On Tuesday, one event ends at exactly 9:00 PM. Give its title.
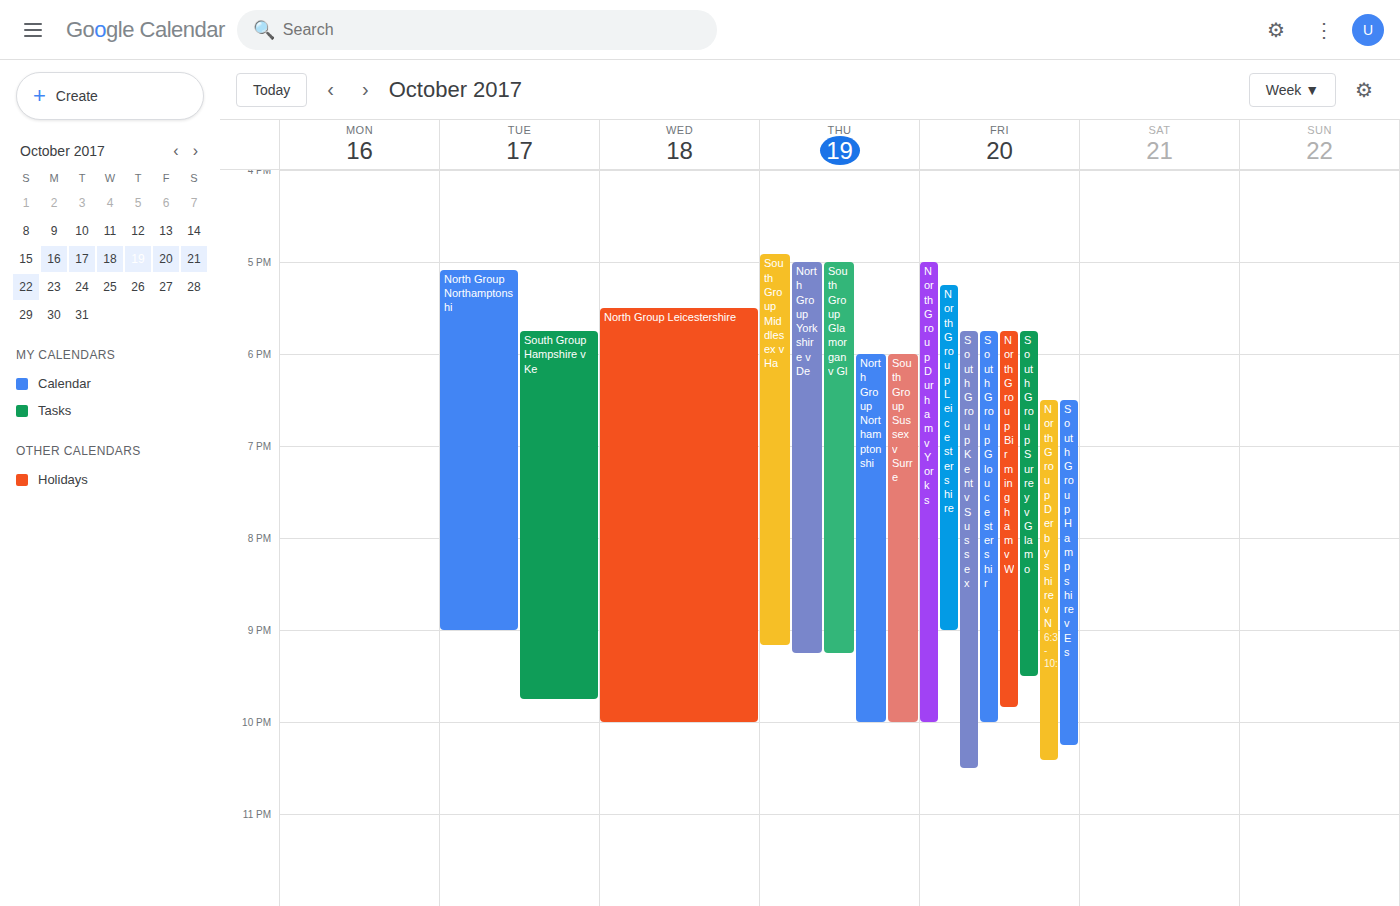
"North Group Northamptonshi"